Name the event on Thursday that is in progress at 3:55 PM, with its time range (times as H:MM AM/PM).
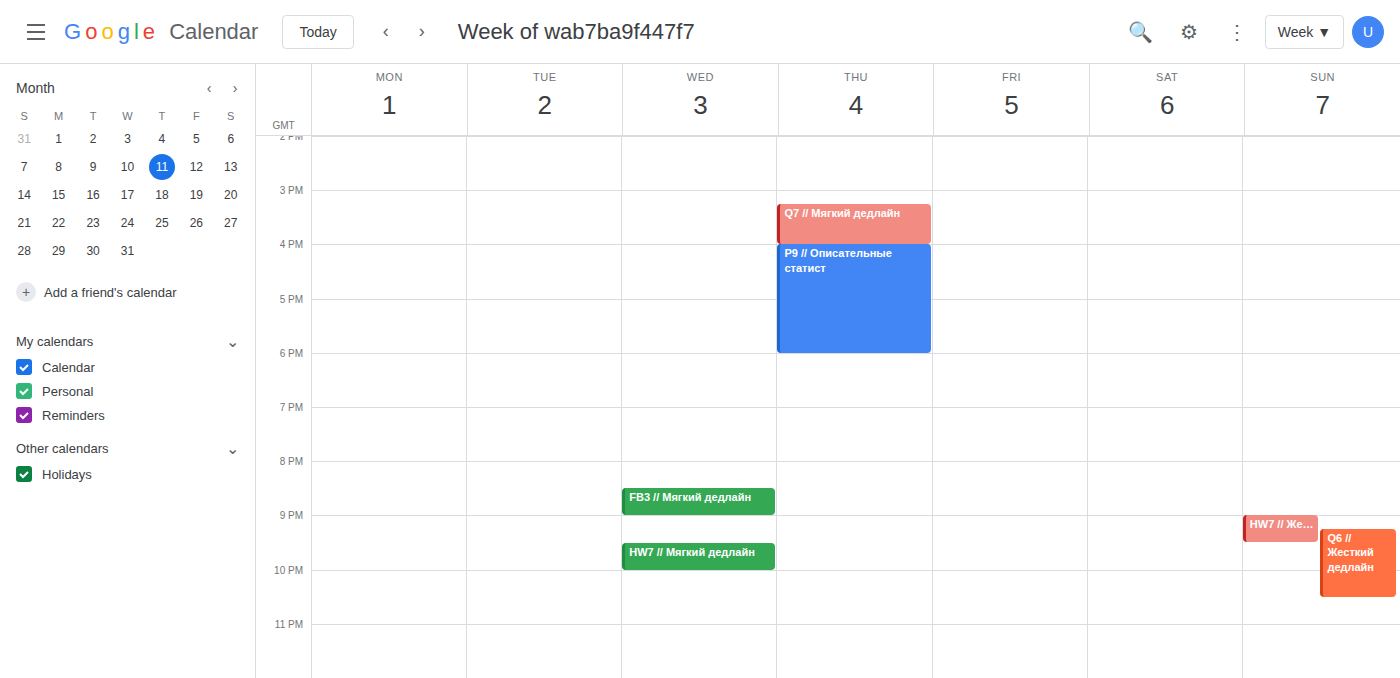
"Q7 // Мягкий дедлайн", 3:15 PM to 4:00 PM